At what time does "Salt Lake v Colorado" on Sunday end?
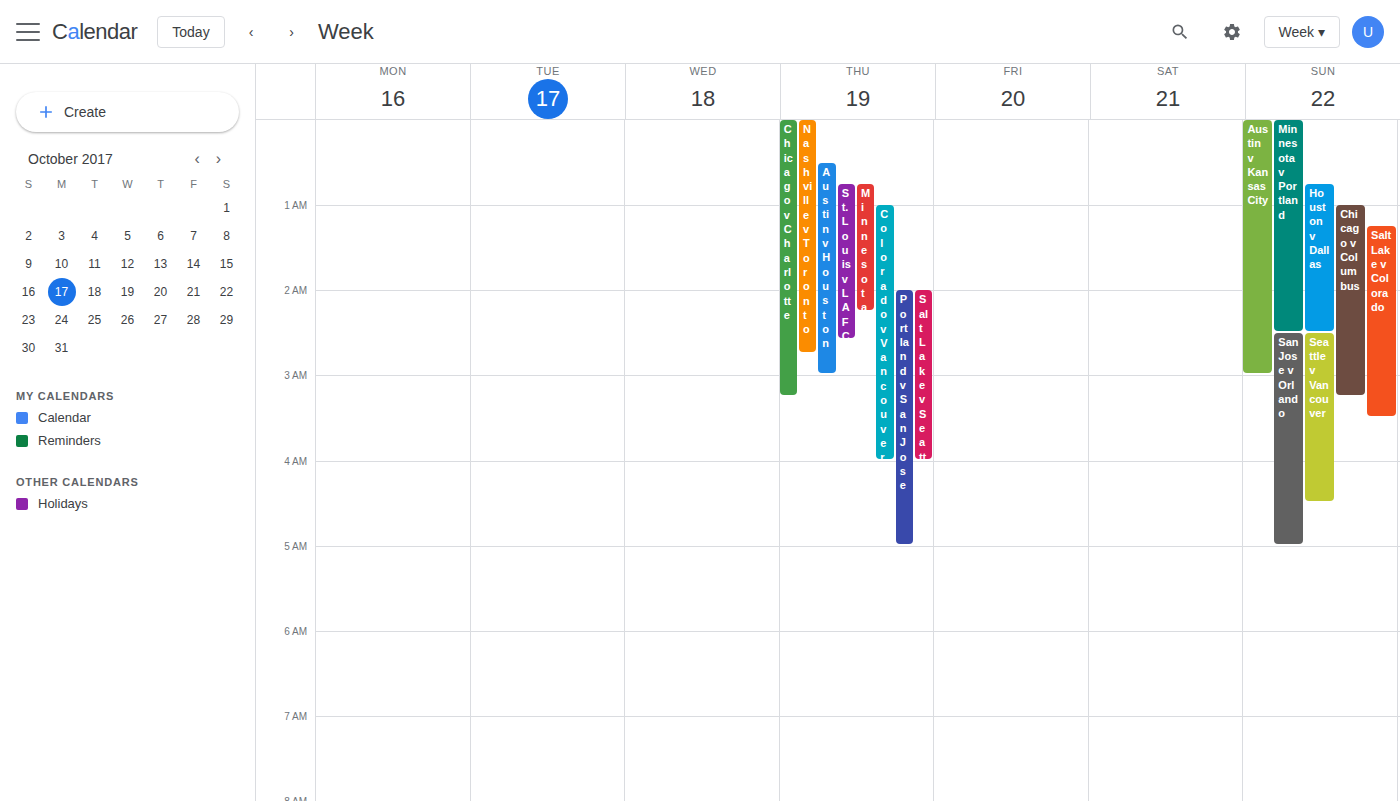
3:30 AM